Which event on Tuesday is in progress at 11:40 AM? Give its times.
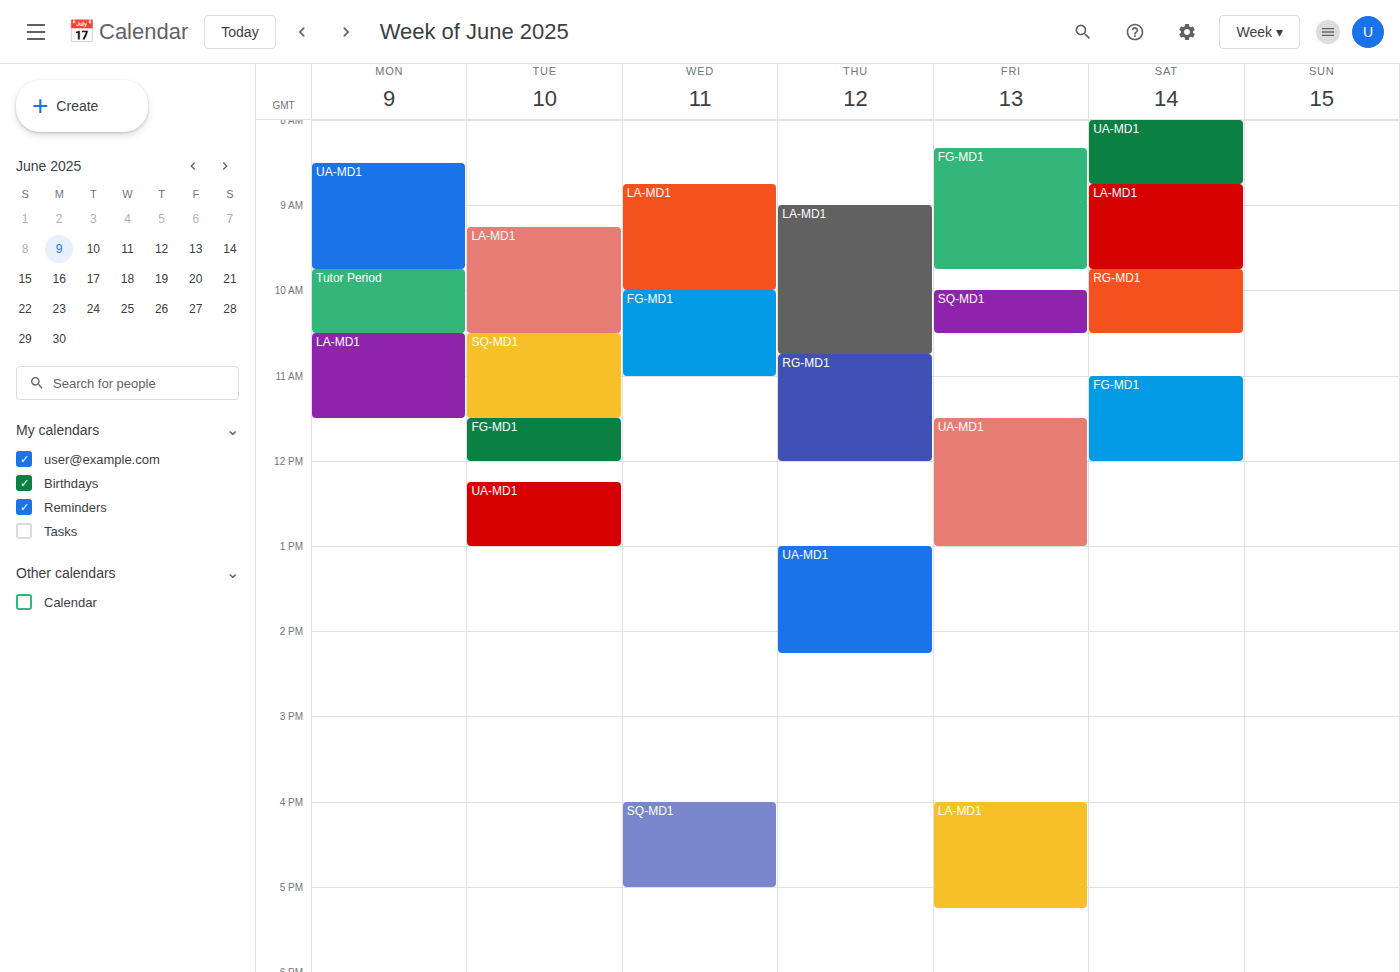
"FG-MD1", 11:30 AM to 12:00 PM